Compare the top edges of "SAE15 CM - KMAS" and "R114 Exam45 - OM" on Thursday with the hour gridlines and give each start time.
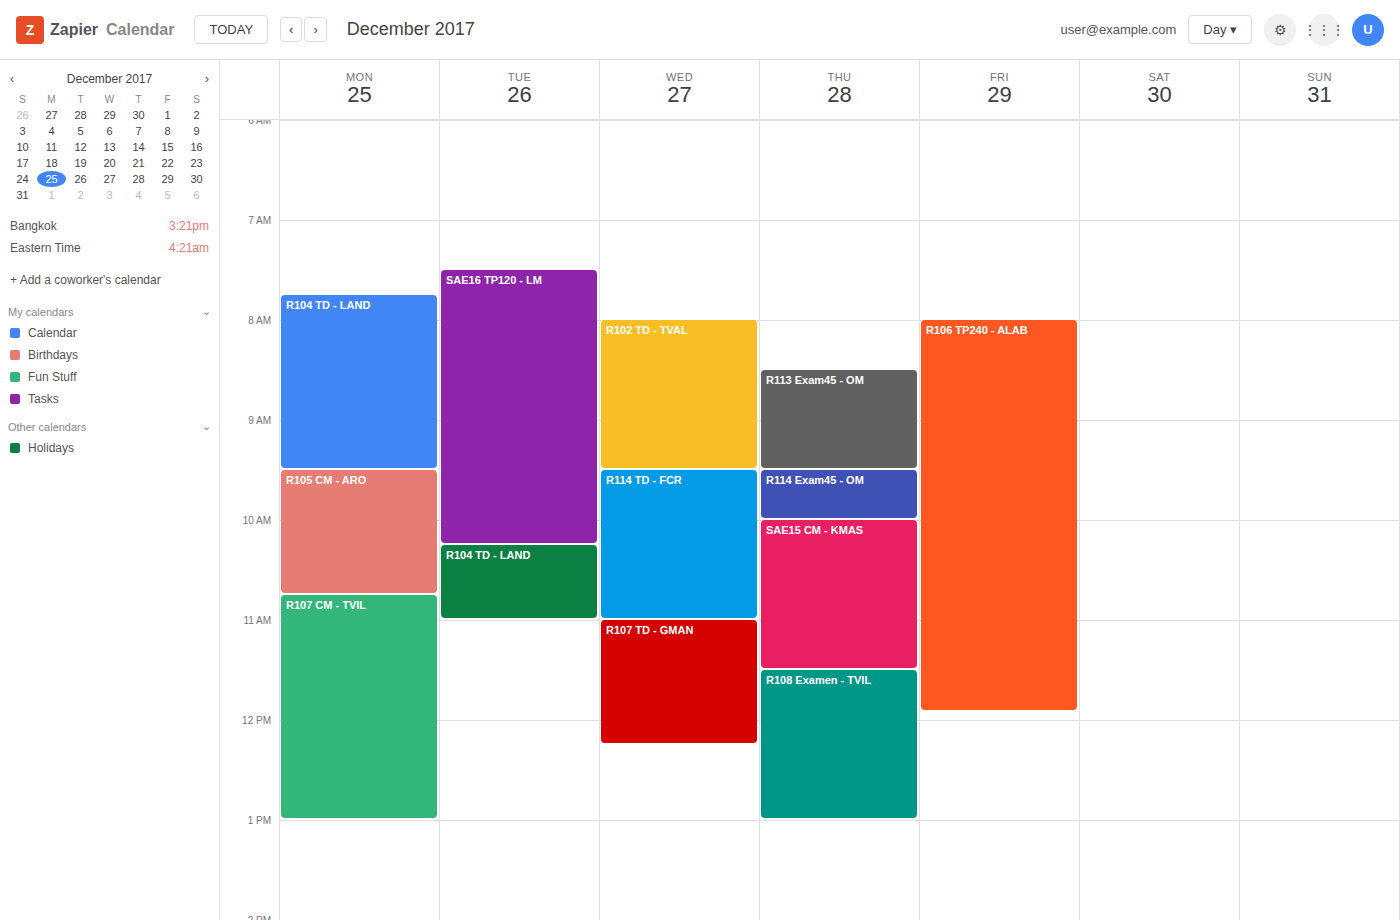
"SAE15 CM - KMAS": 10:00 AM, exactly on the 10 AM line. "R114 Exam45 - OM": 9:30 AM, halfway between the 9 AM and 10 AM lines.